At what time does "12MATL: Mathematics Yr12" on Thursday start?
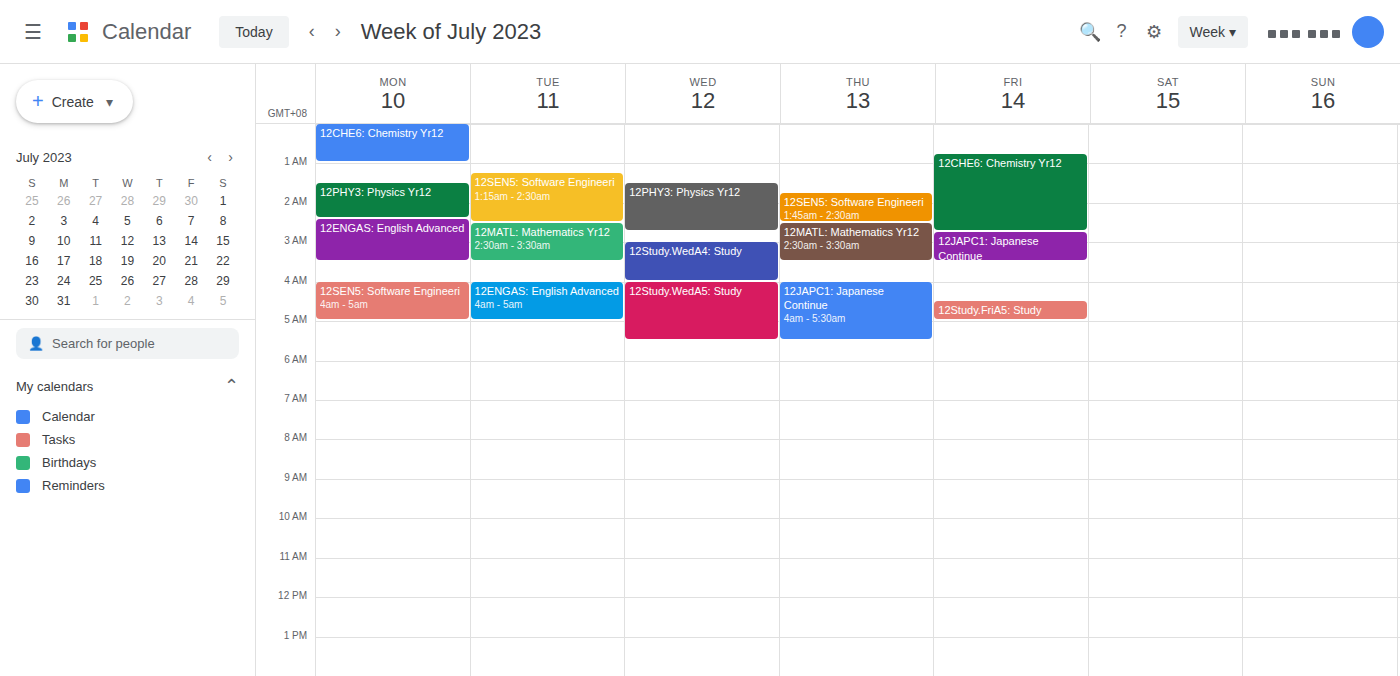
02:30